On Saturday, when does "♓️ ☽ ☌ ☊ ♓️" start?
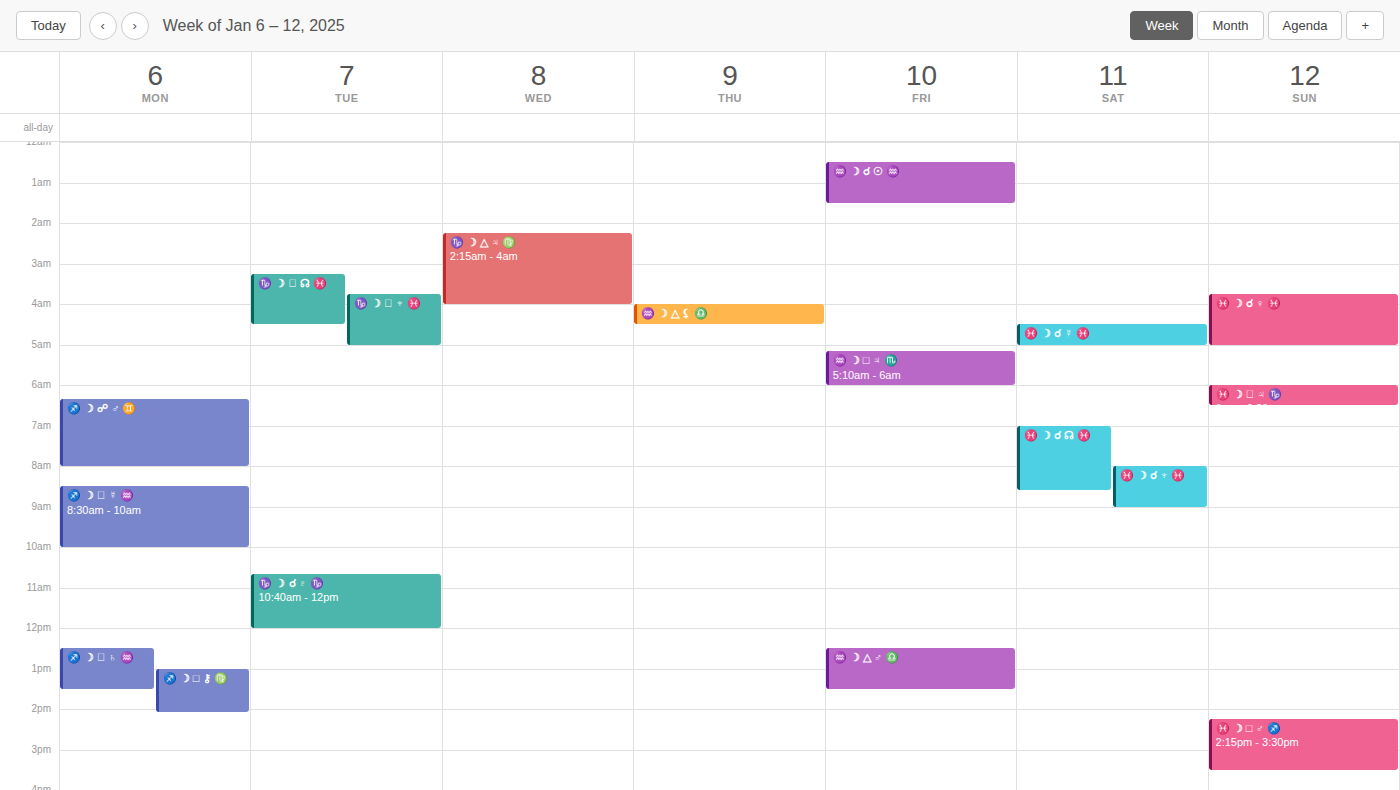
7:00 AM